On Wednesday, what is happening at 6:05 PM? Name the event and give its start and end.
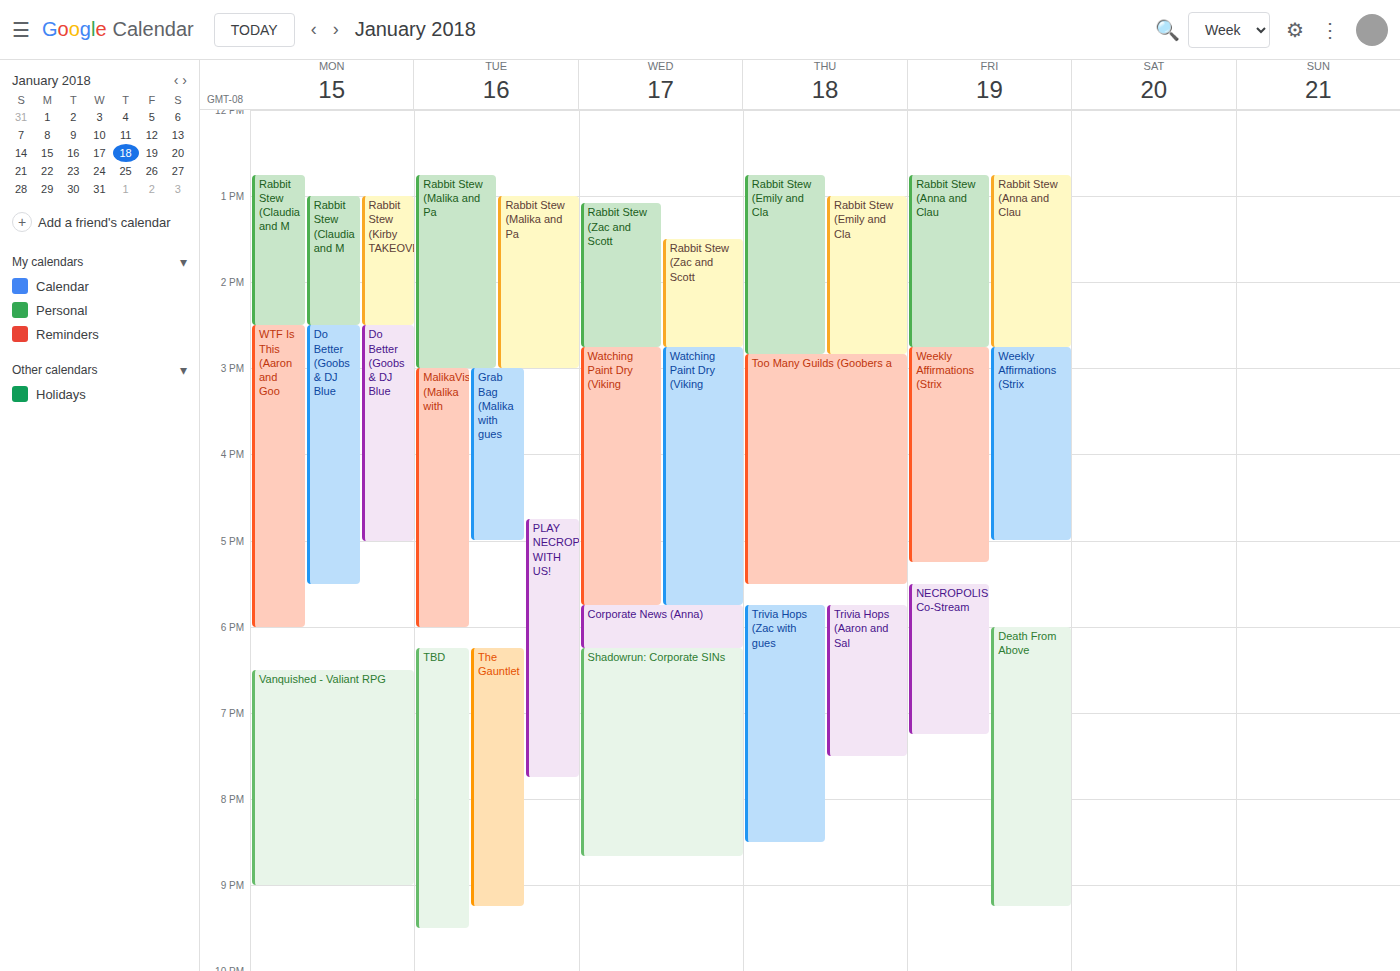
"Corporate News (Anna)", 5:45 PM to 6:15 PM